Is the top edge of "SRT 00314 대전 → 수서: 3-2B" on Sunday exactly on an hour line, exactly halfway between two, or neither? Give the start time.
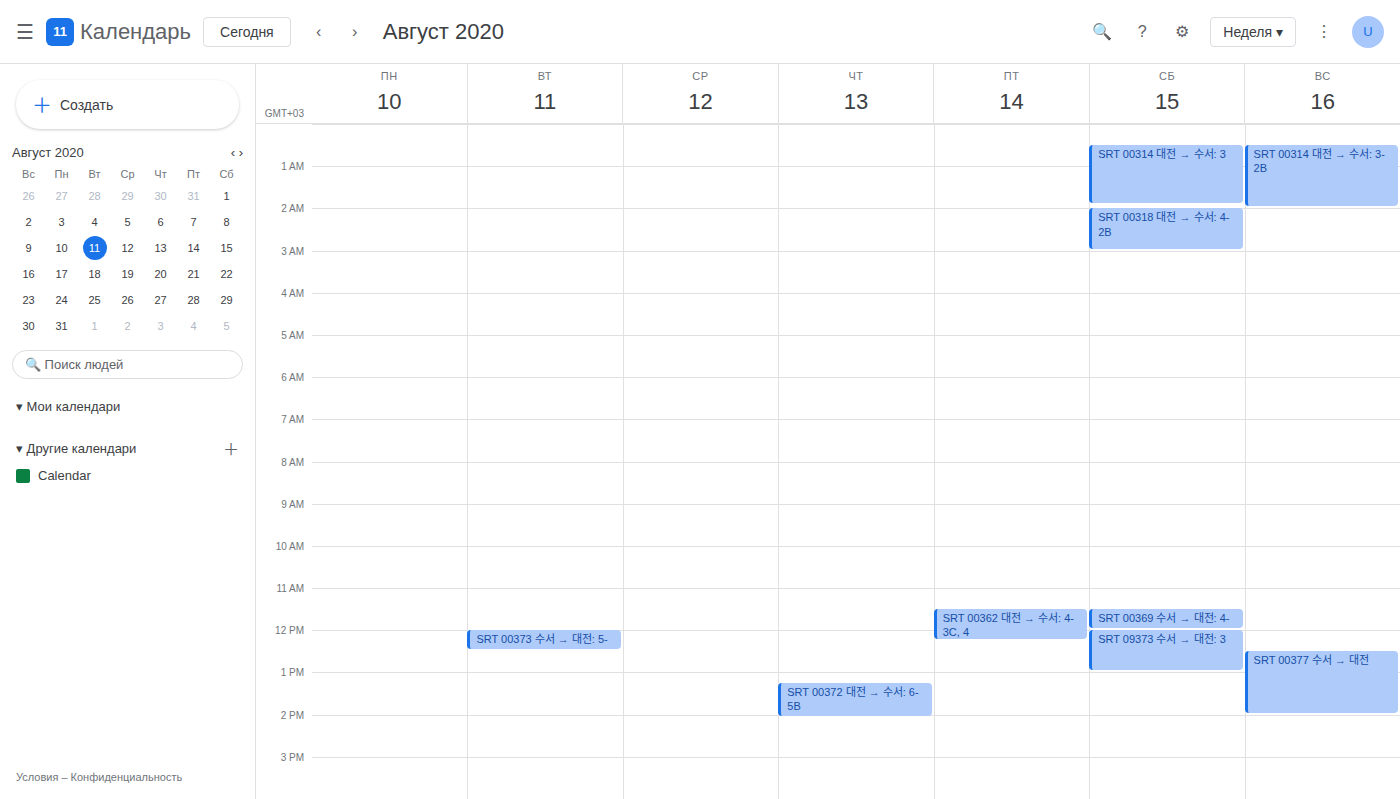
12:30 AM -- halfway between the 12 AM and 1 AM lines.